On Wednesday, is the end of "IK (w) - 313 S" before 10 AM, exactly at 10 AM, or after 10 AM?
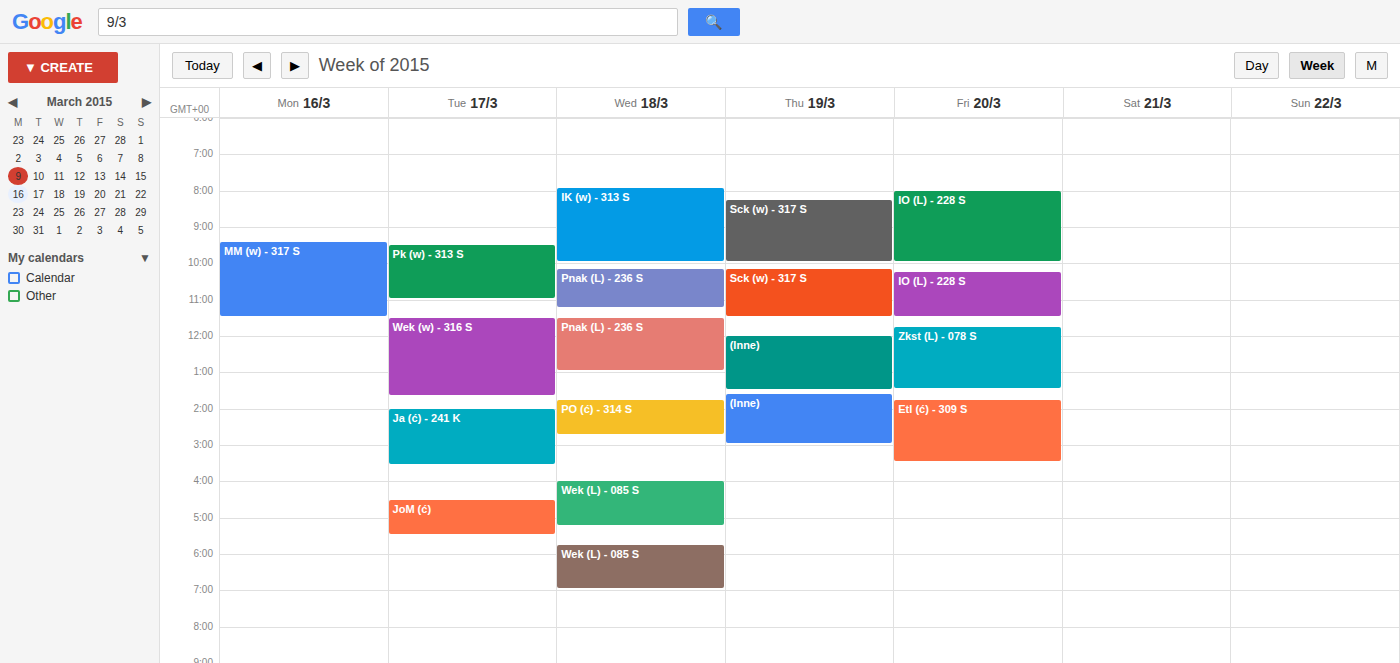
10:00 AM -- exactly at 10 AM, on the 10 AM line.